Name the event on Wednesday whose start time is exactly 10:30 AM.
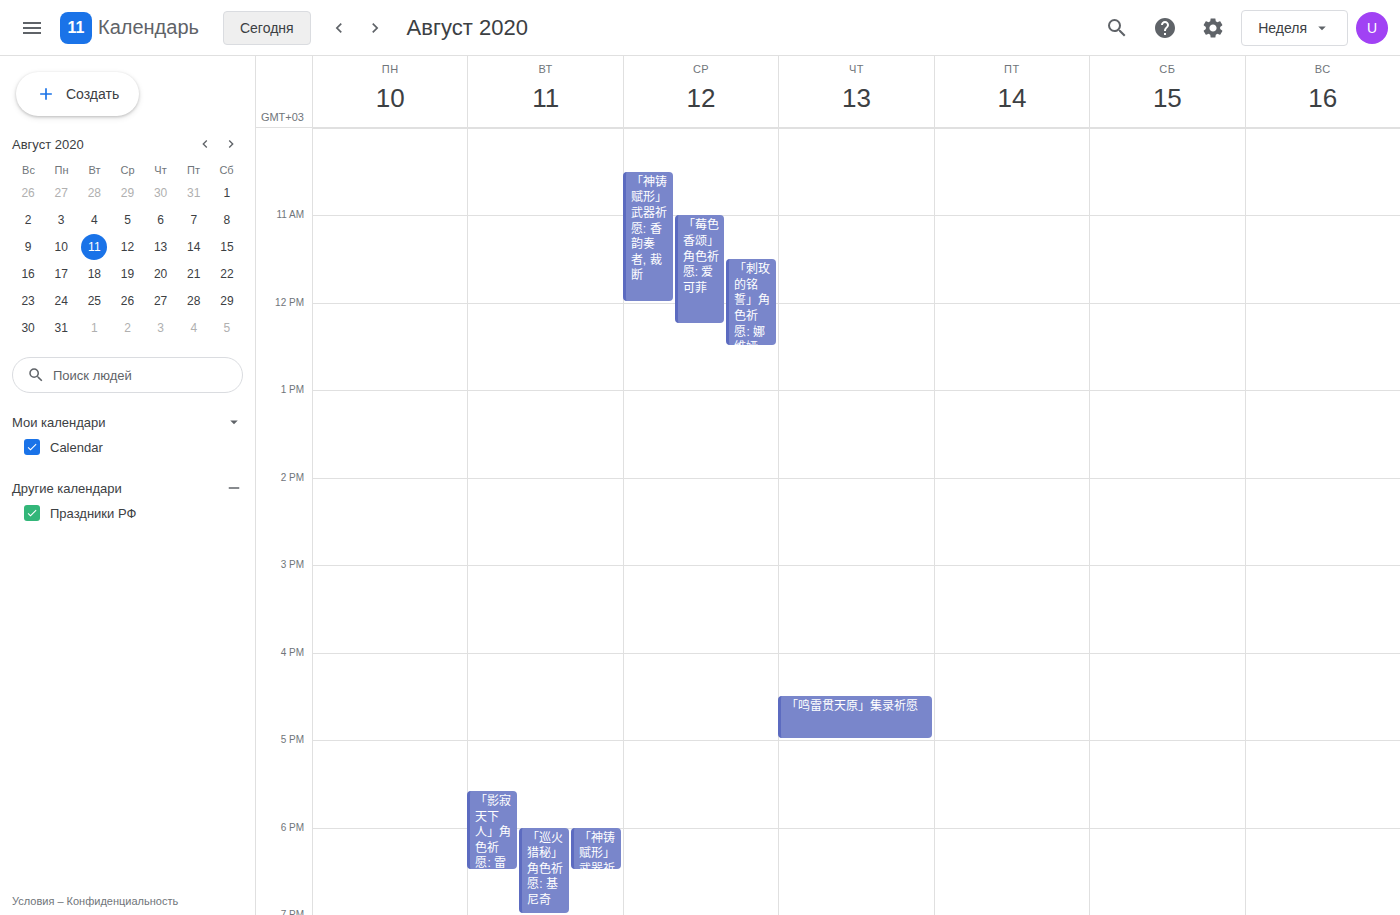
"「神铸赋形」武器祈愿: 香韵奏者, 裁断"